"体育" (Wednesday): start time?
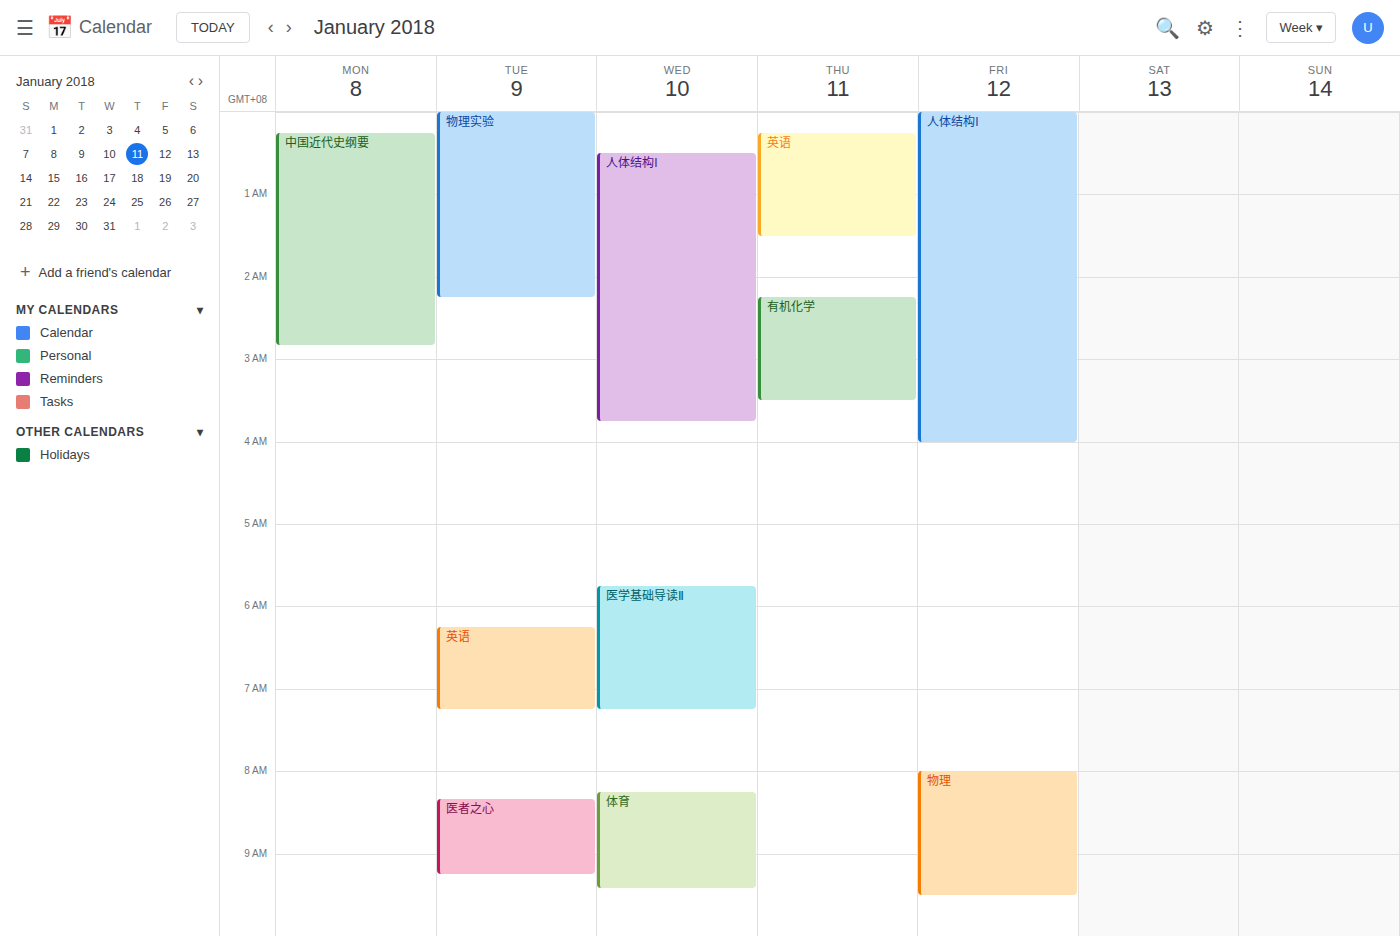
8:15 AM